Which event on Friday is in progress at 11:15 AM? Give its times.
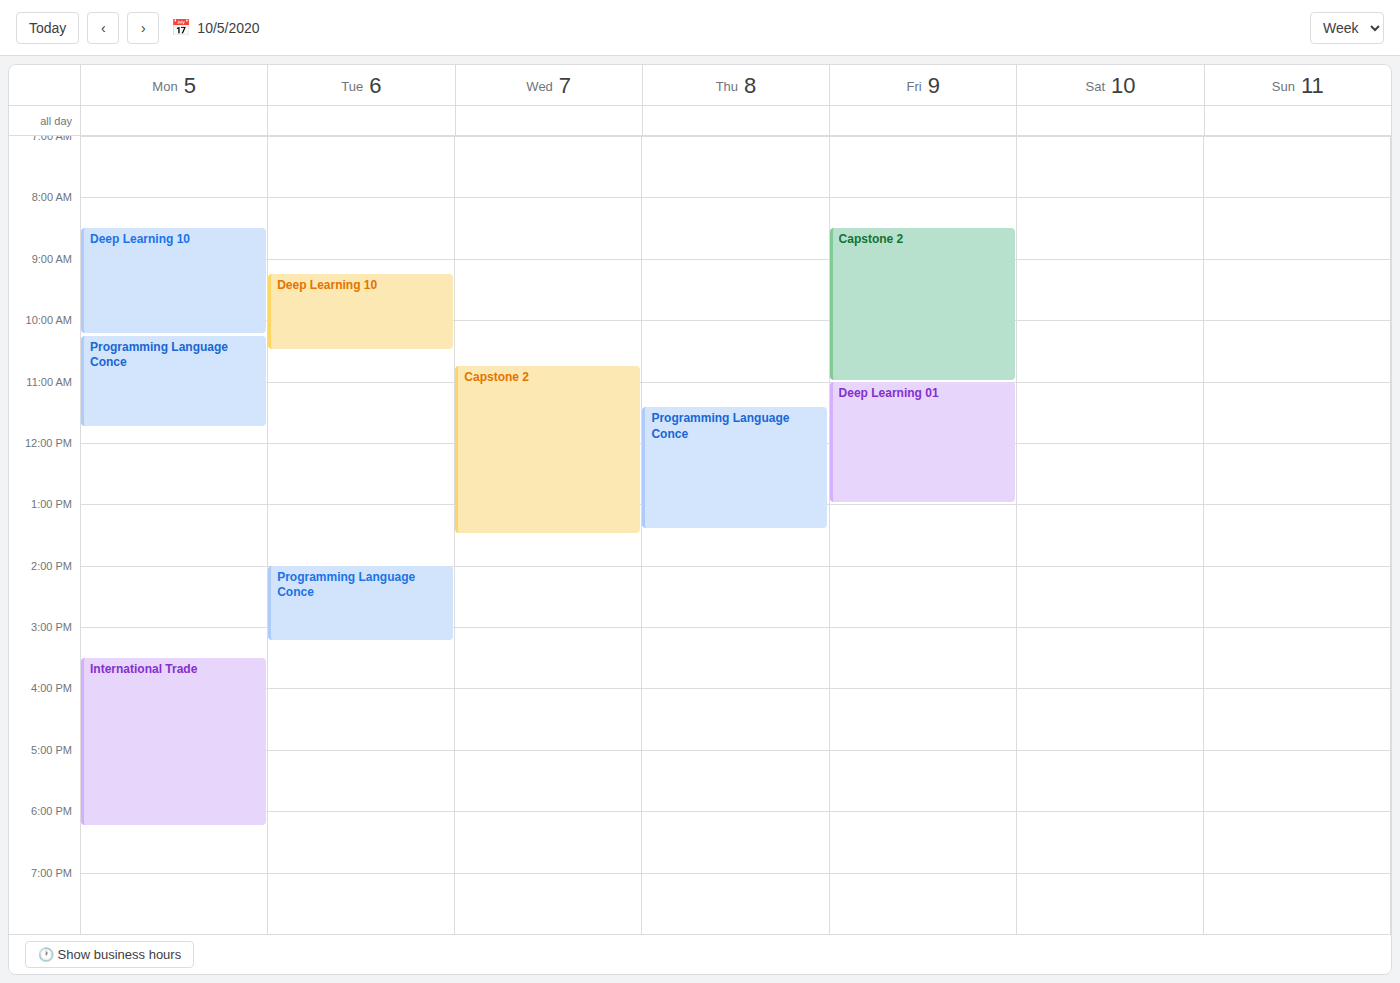
"Deep Learning 01", 11:00 AM to 1:00 PM